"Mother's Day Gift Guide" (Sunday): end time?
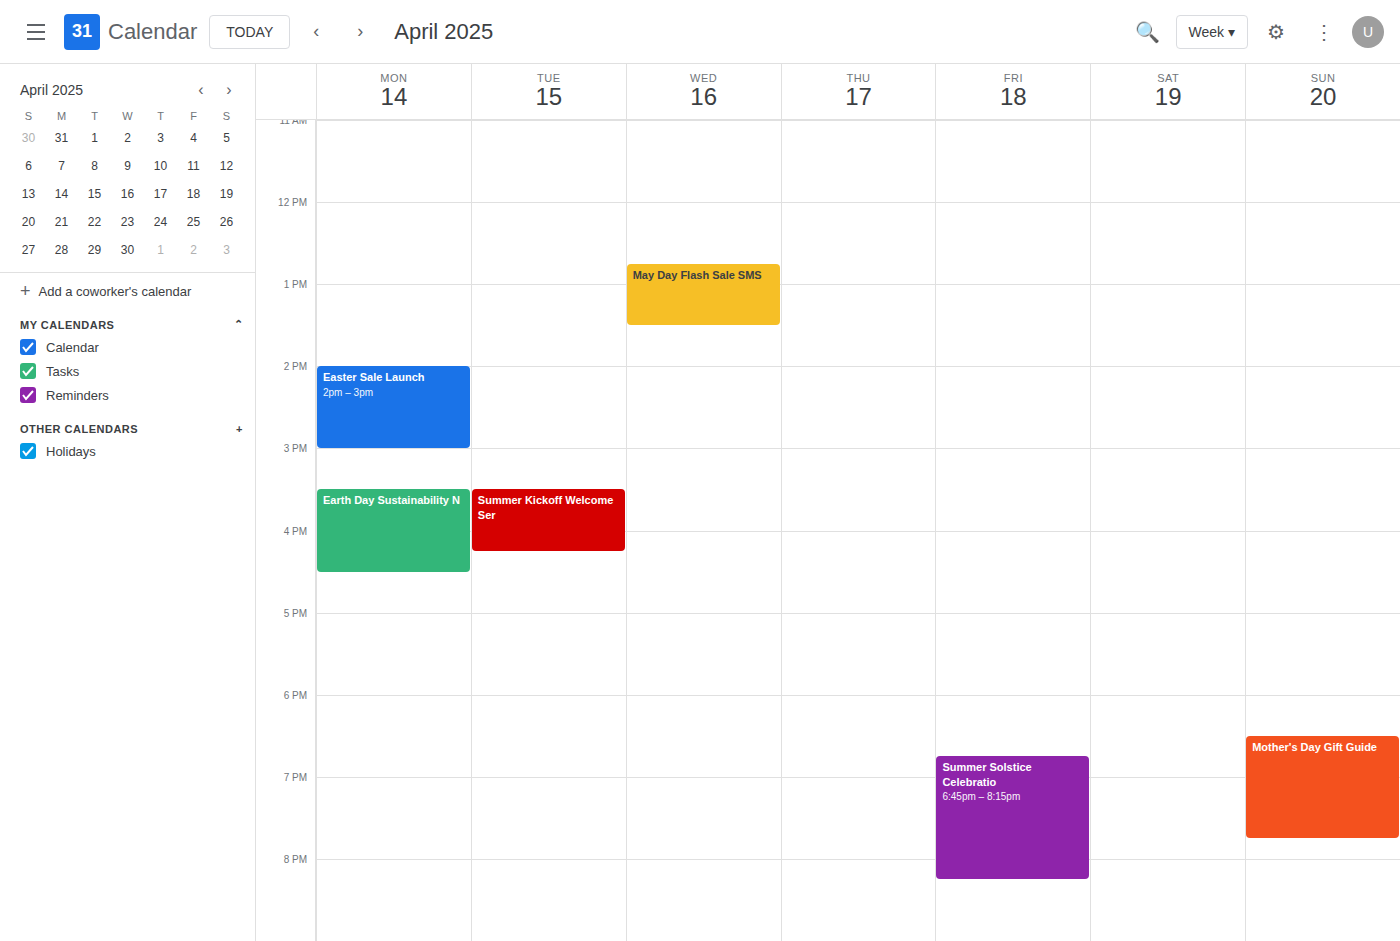
7:45 PM